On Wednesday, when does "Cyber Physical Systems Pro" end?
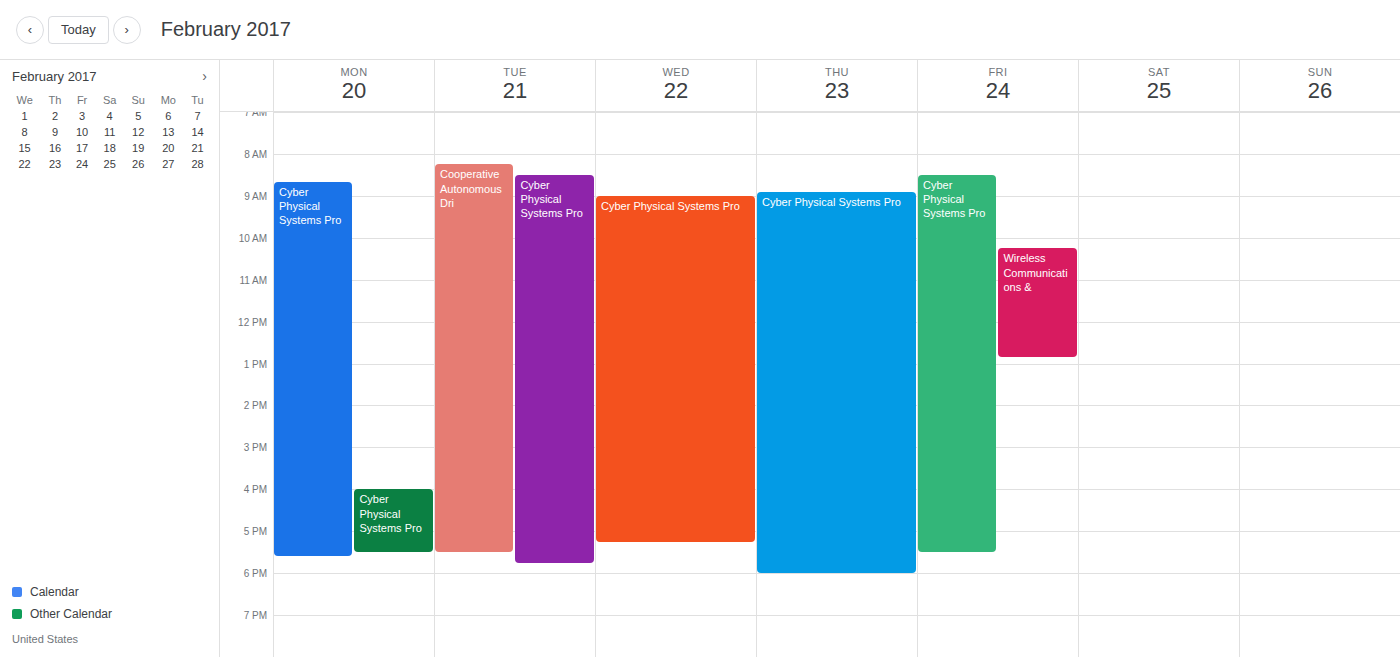
5:15 PM